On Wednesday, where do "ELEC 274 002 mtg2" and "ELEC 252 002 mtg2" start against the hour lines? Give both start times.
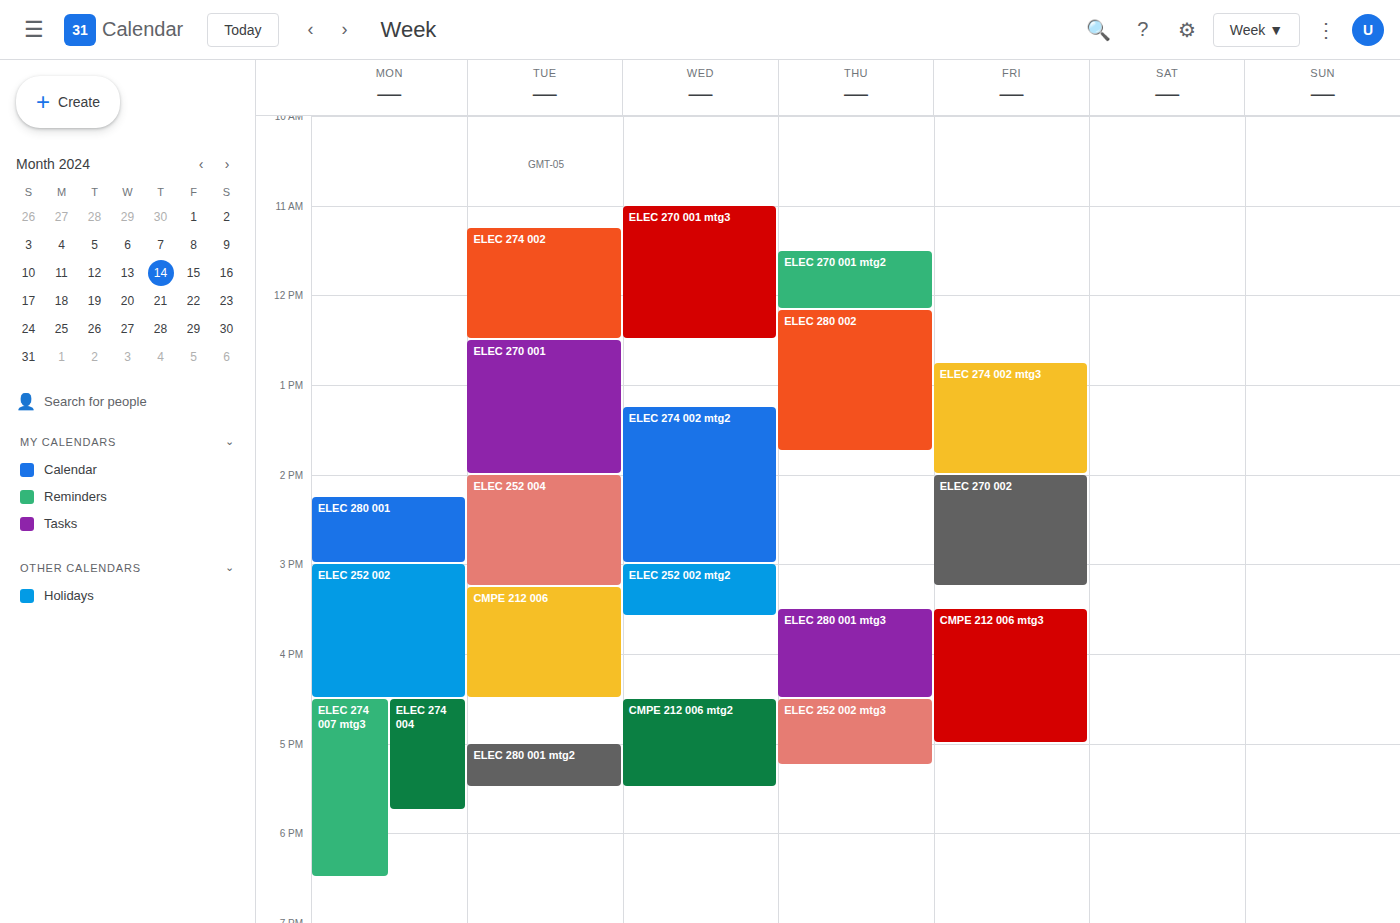
"ELEC 274 002 mtg2": 1:15 PM, neither: a quarter of the way from the 1 PM line to the 2 PM line. "ELEC 252 002 mtg2": 3:00 PM, exactly on the 3 PM line.